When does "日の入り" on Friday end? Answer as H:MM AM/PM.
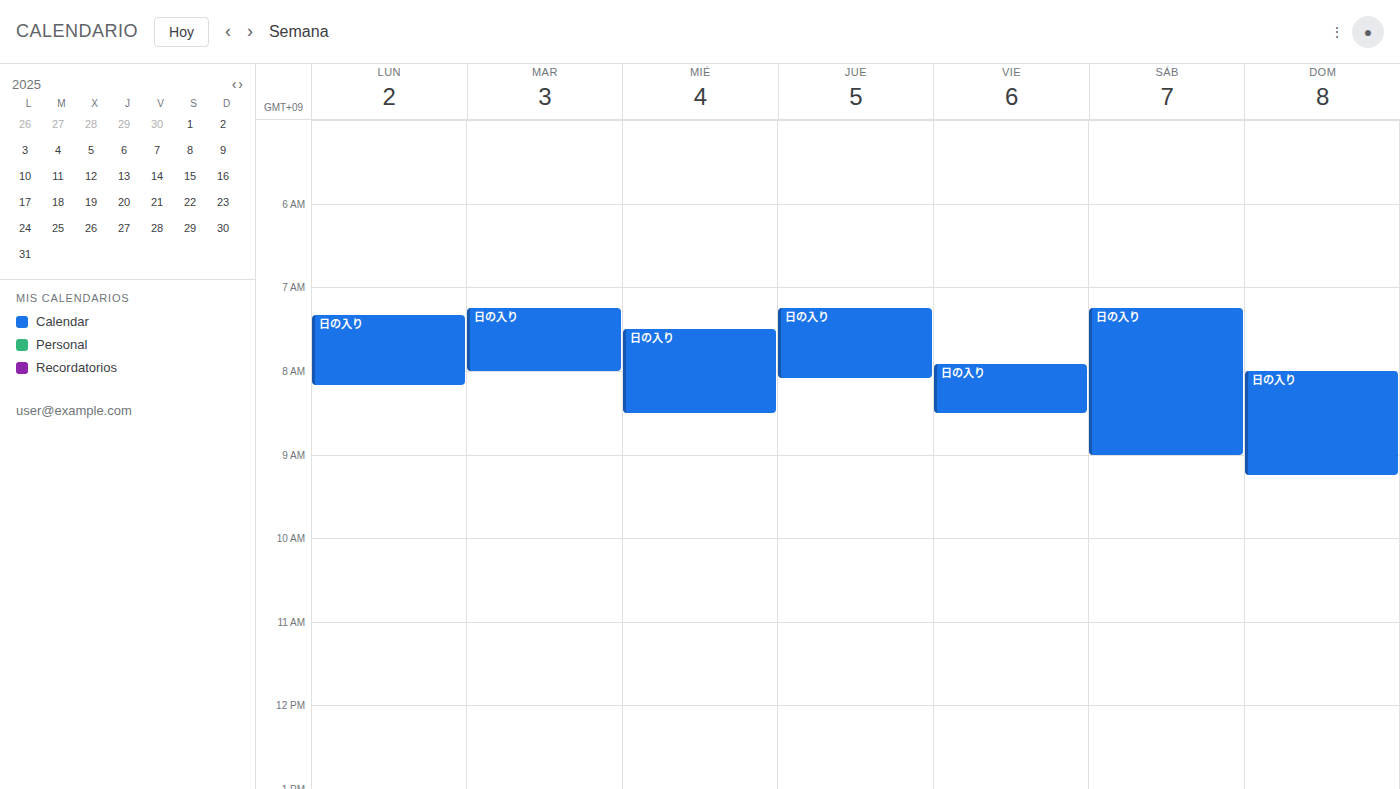
8:30 AM